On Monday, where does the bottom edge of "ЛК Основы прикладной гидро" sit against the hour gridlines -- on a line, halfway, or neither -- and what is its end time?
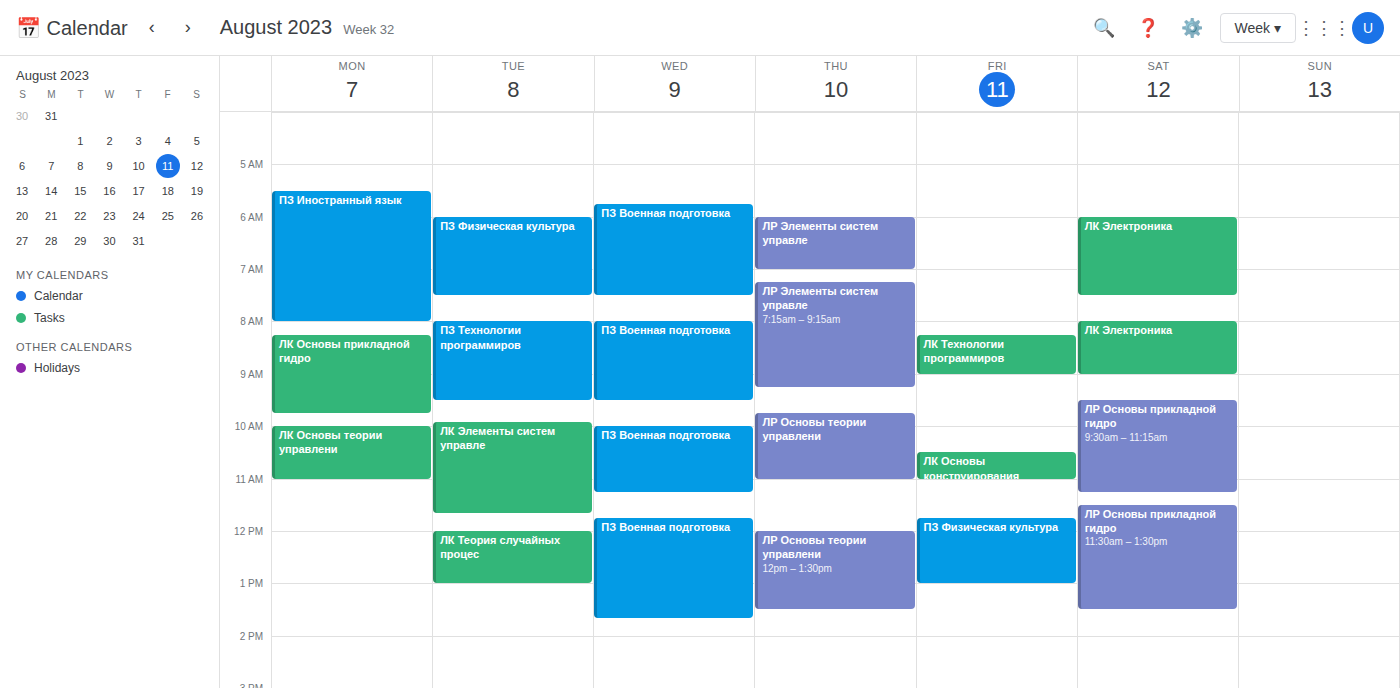
9:45 AM -- neither: three quarters of the way from the 9 AM line to the 10 AM line.